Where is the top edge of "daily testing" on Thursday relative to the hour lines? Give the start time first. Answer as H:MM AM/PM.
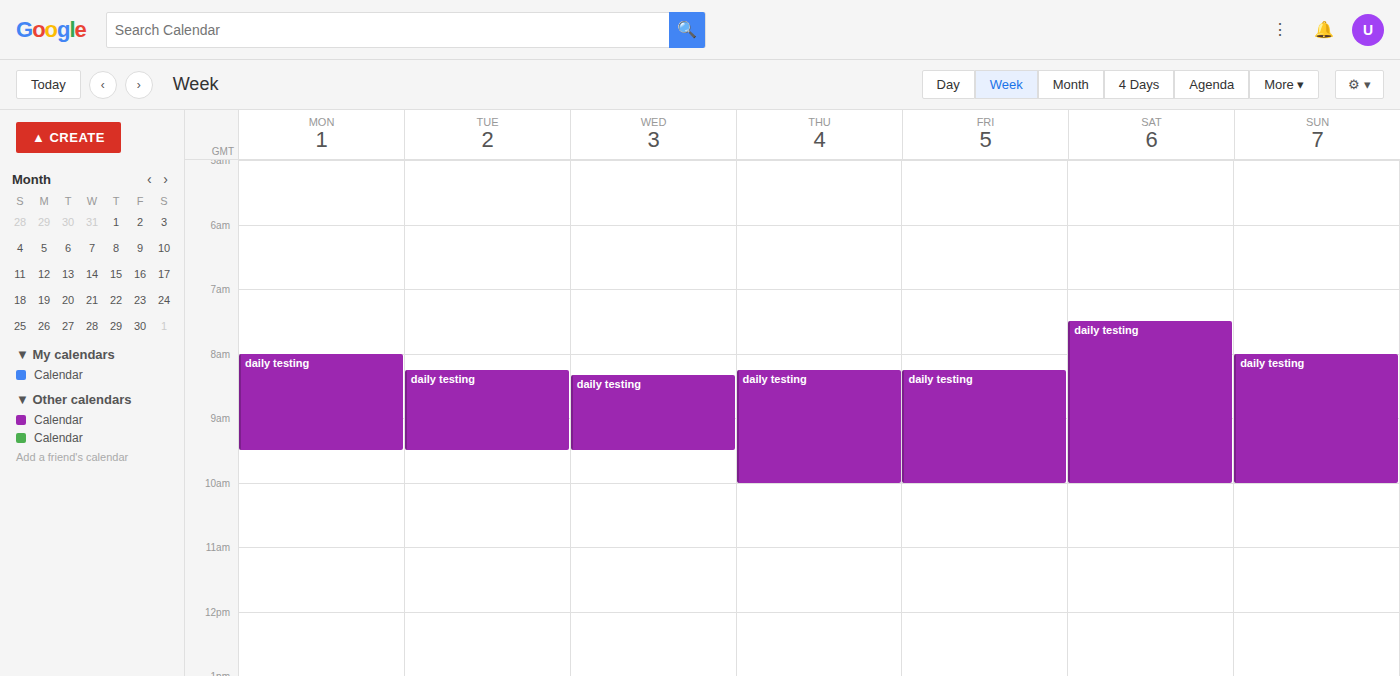
8:15 AM -- neither: a quarter of the way from the 8 AM line to the 9 AM line.